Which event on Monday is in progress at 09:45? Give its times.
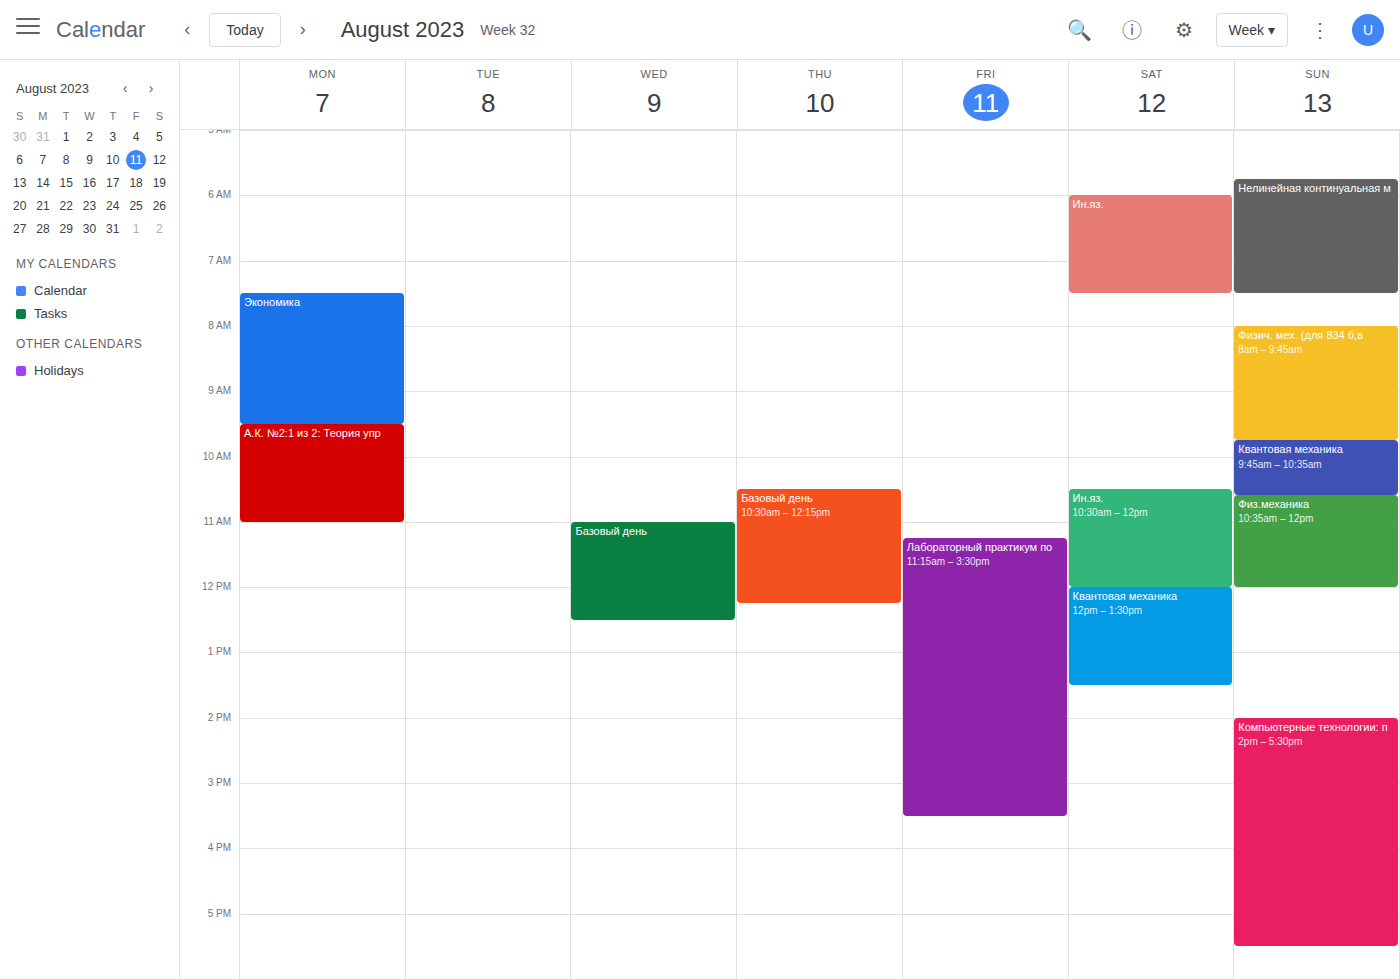
"А.К. №2:1 из 2: Теория упр", 09:30 to 11:00